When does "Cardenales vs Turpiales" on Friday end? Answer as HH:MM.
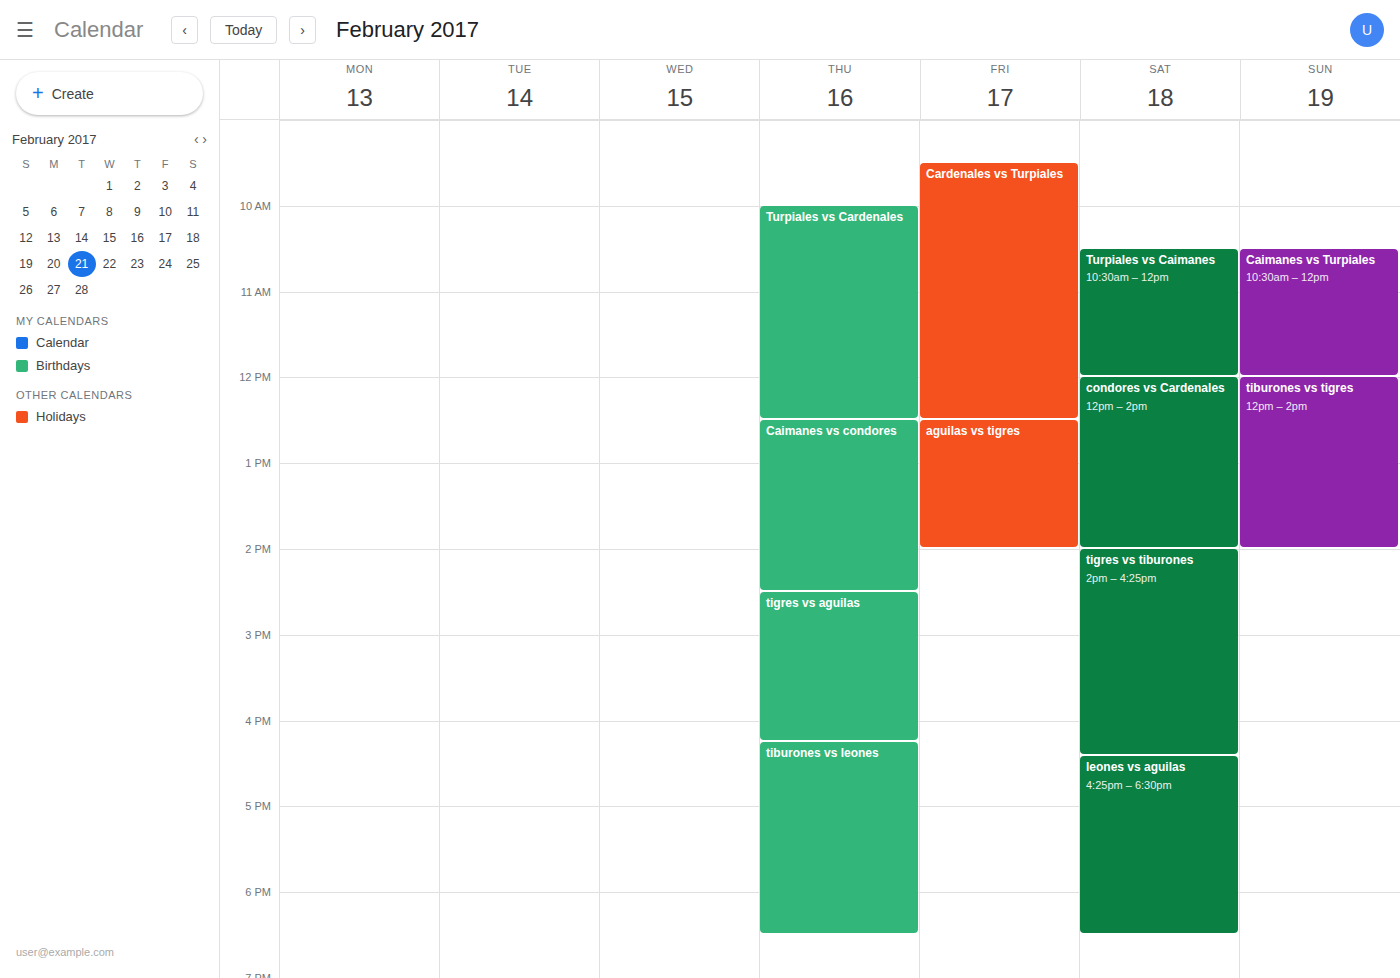
12:30